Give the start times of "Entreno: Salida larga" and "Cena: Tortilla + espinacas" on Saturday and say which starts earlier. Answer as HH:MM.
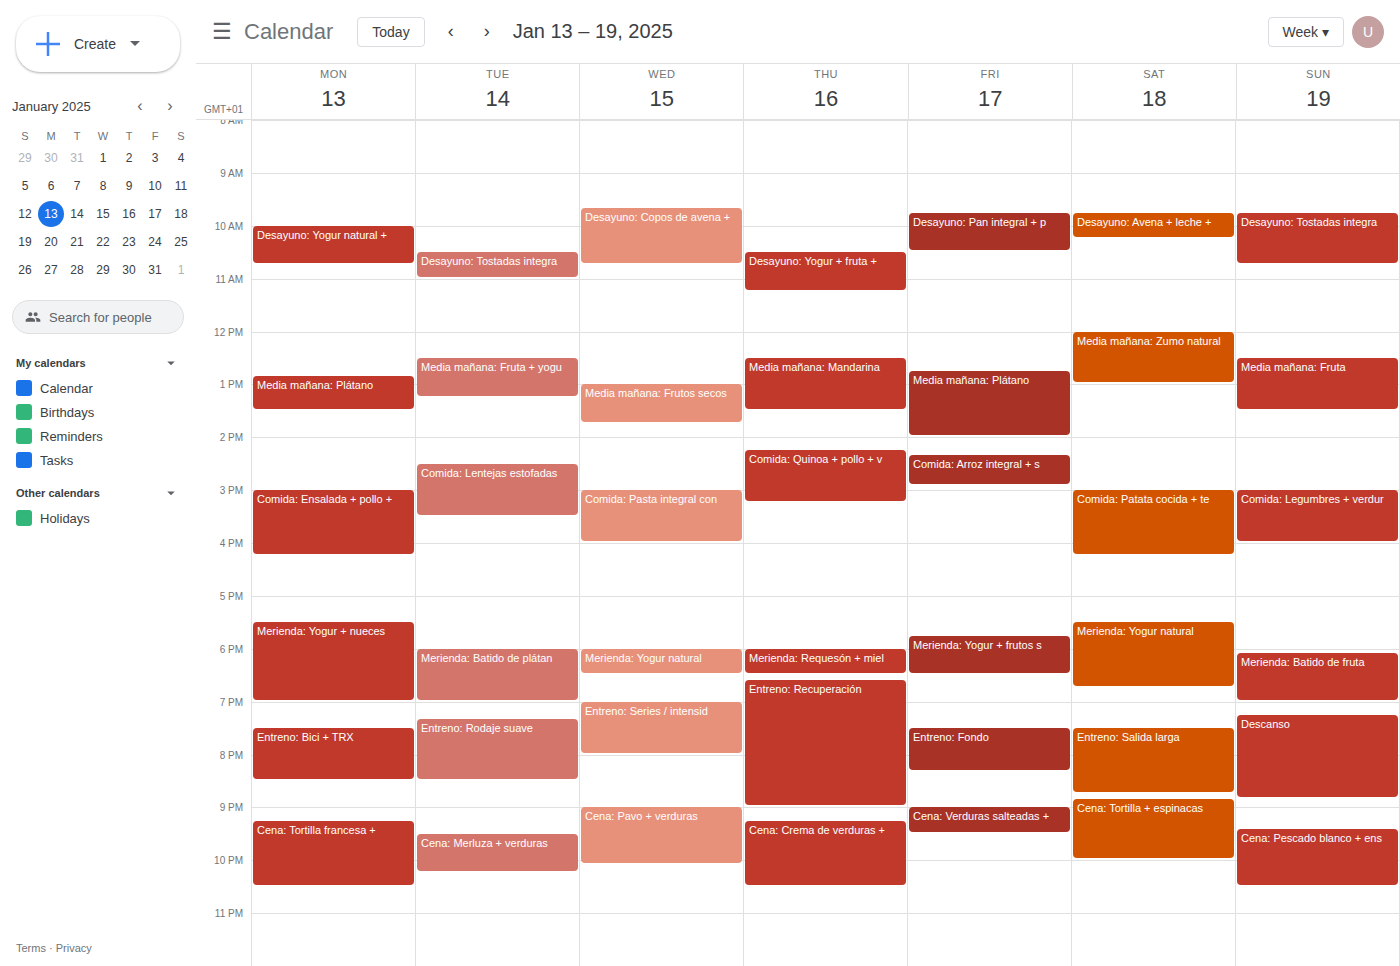
"Entreno: Salida larga" 19:30; "Cena: Tortilla + espinacas" 20:50.